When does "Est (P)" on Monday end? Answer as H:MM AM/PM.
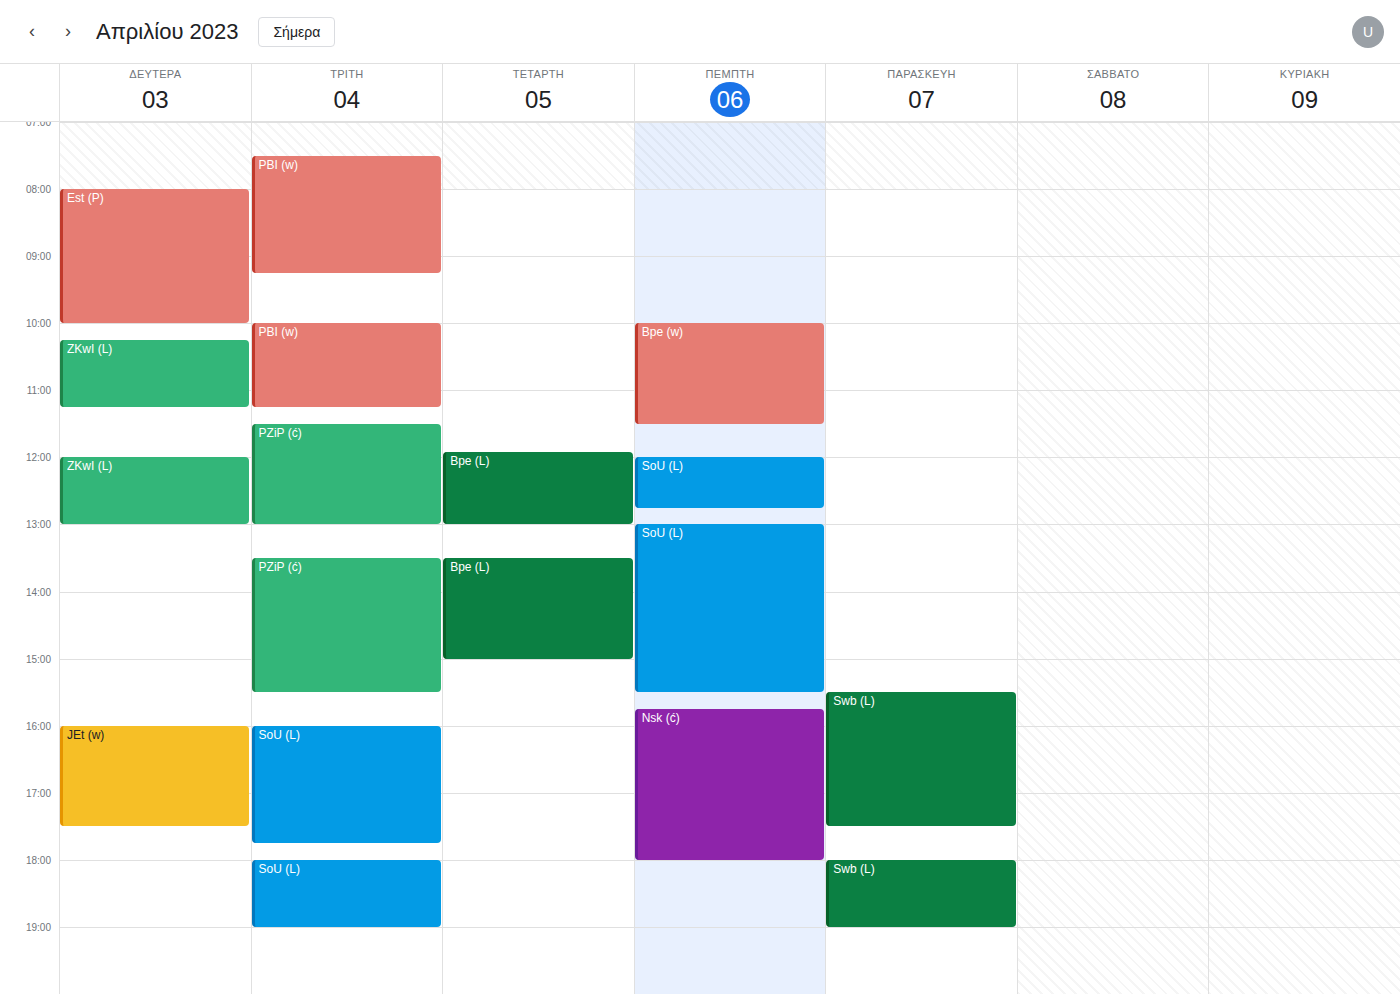
10:00 AM